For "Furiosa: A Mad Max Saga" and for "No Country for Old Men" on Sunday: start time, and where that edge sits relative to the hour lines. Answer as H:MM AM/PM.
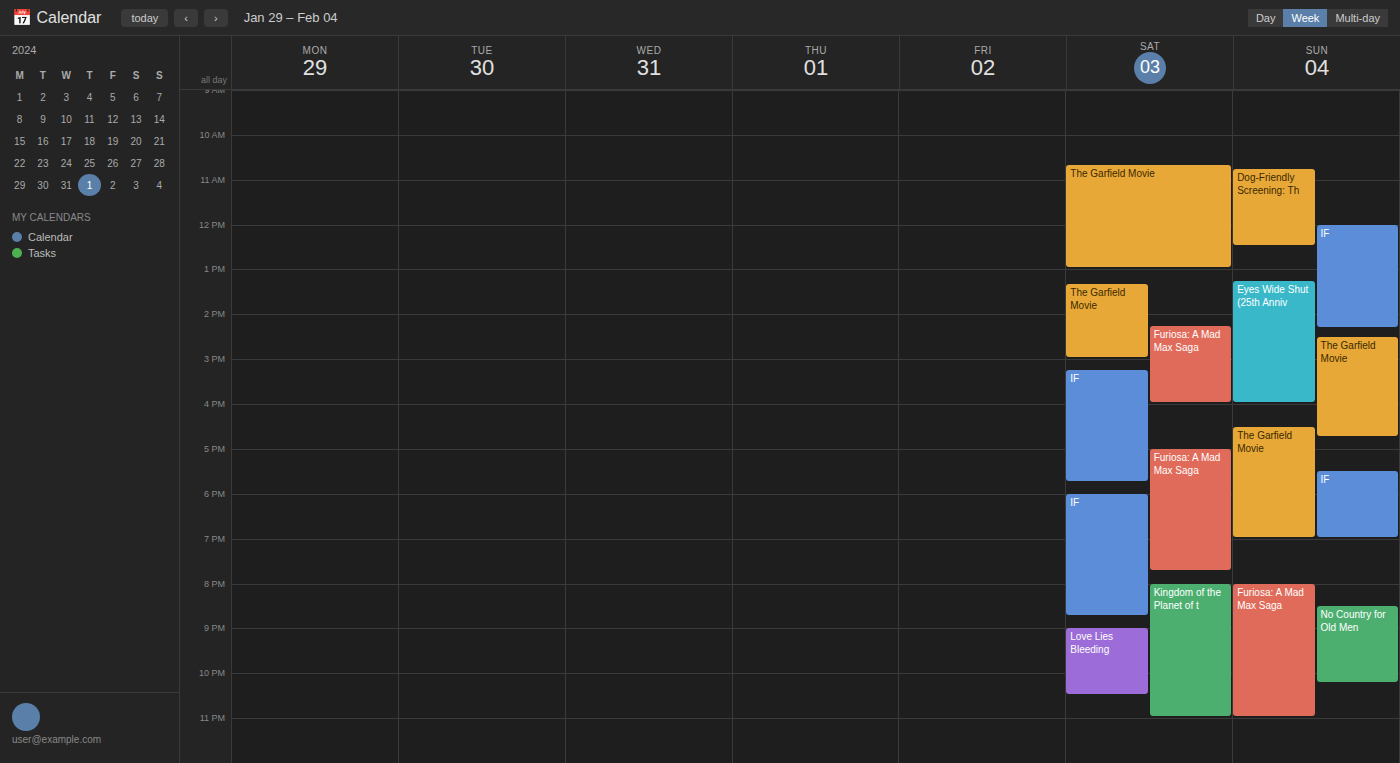
"Furiosa: A Mad Max Saga": 8:00 PM, exactly on the 8 PM line. "No Country for Old Men": 8:30 PM, halfway between the 8 PM and 9 PM lines.